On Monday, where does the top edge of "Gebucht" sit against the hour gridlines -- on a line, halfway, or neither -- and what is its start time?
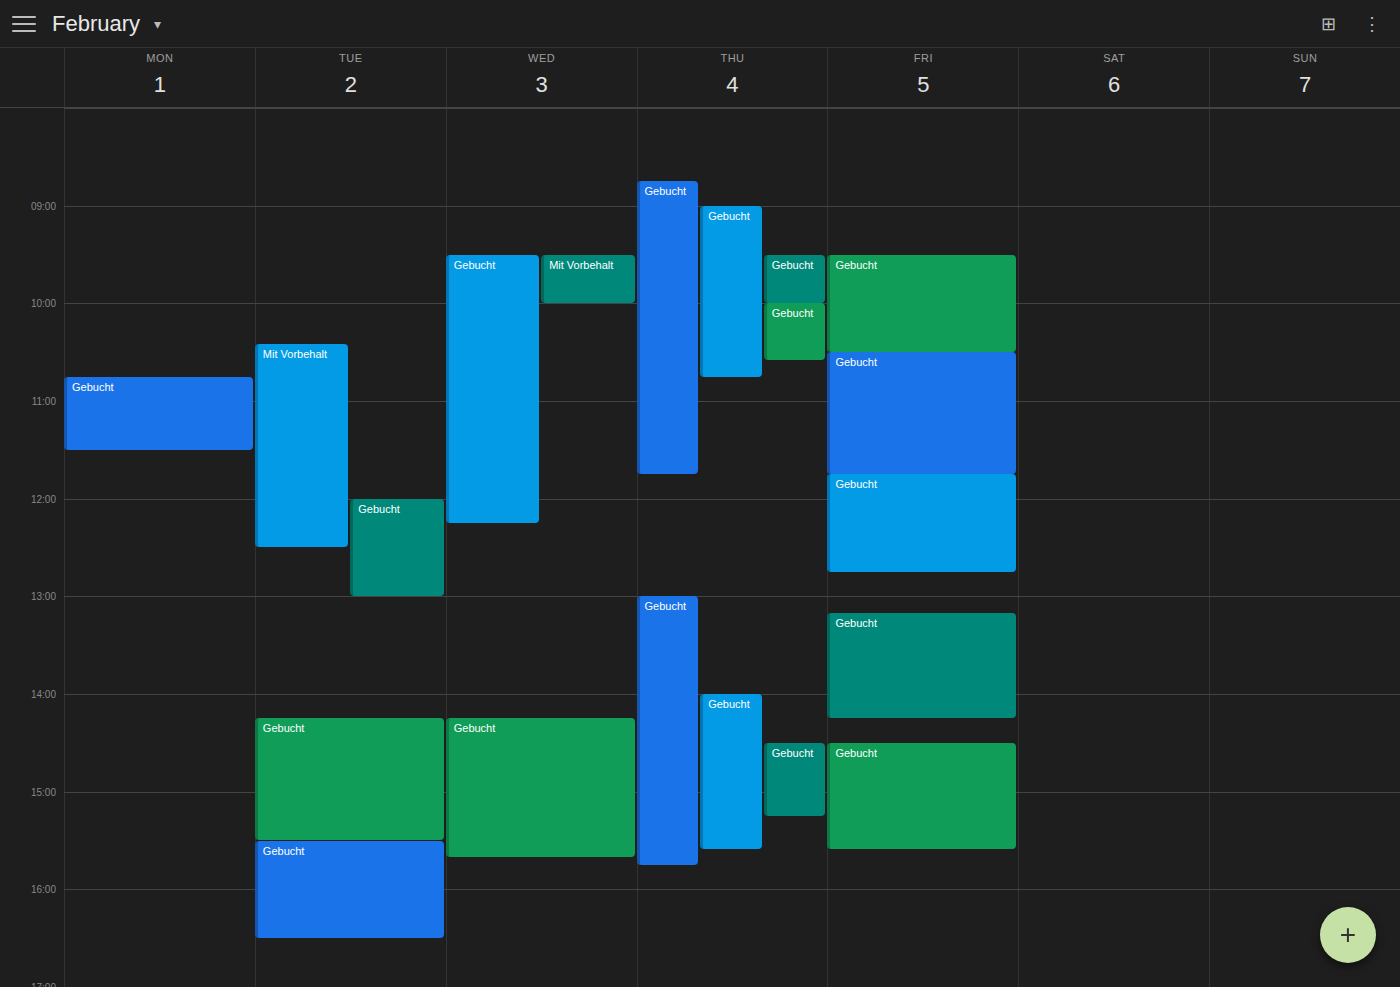
10:45 AM -- neither: three quarters of the way from the 10 AM line to the 11 AM line.